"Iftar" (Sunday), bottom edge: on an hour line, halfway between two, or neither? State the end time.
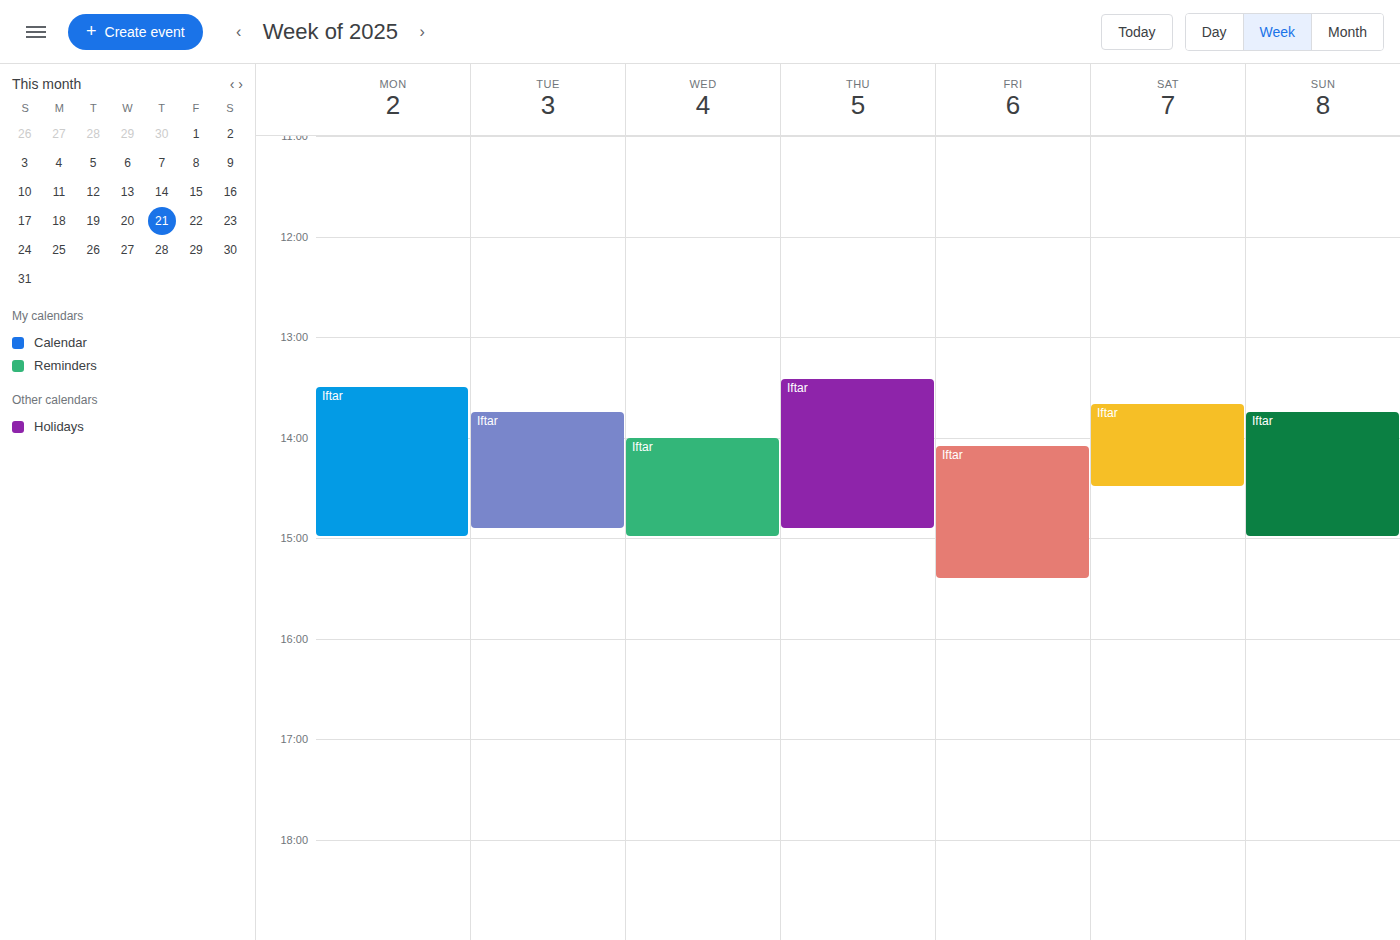
15:00 -- exactly on the 15:00 line.